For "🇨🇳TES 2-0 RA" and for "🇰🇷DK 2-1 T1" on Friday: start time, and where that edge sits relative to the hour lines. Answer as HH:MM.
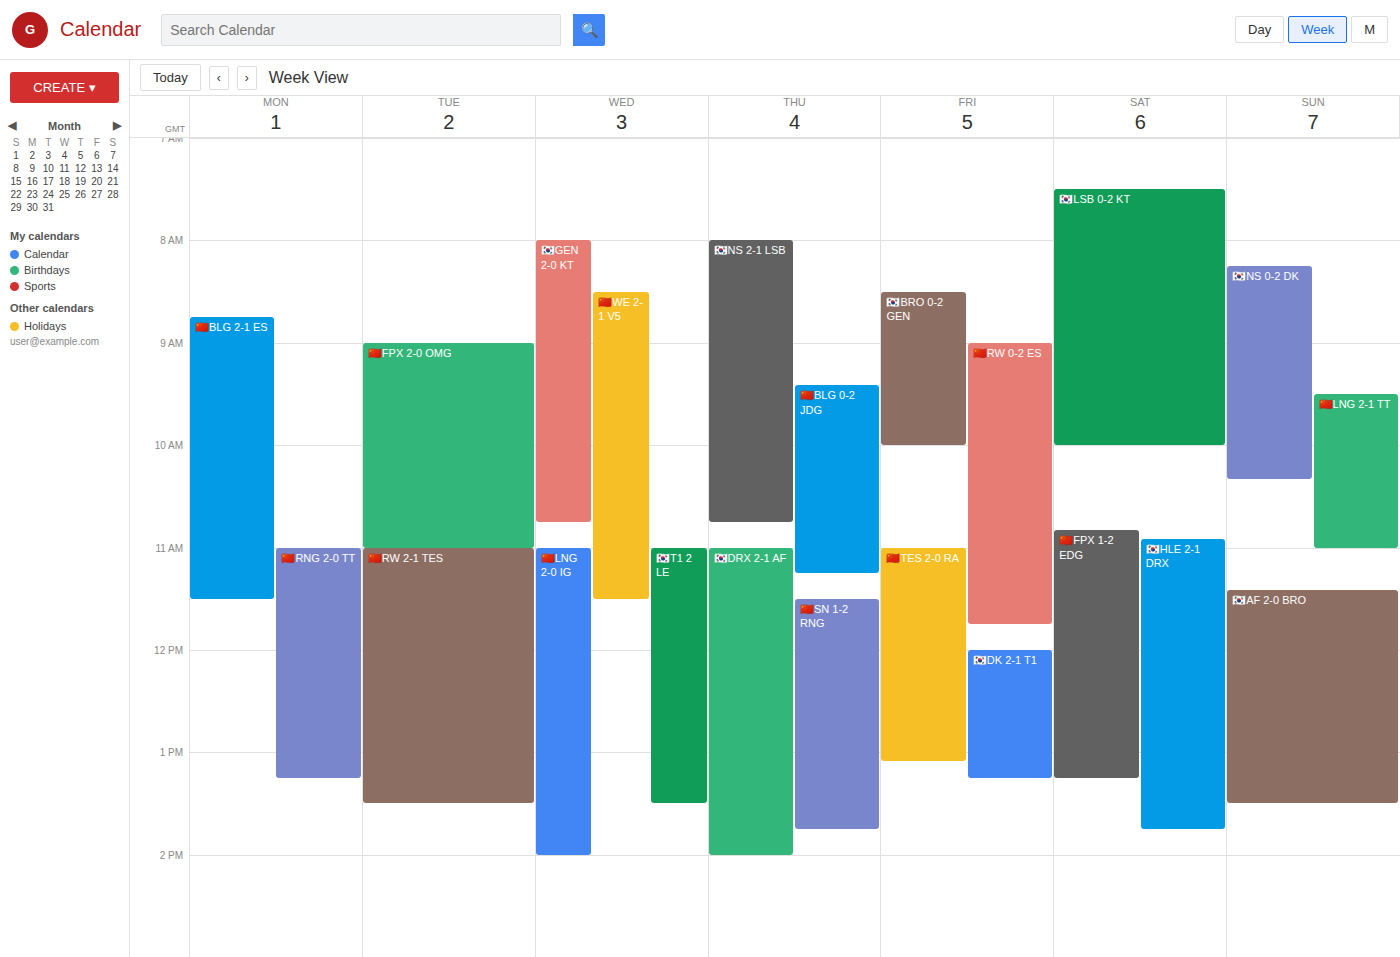
"🇨🇳TES 2-0 RA": 11:00, exactly on the 11:00 line. "🇰🇷DK 2-1 T1": 12:00, exactly on the 12:00 line.